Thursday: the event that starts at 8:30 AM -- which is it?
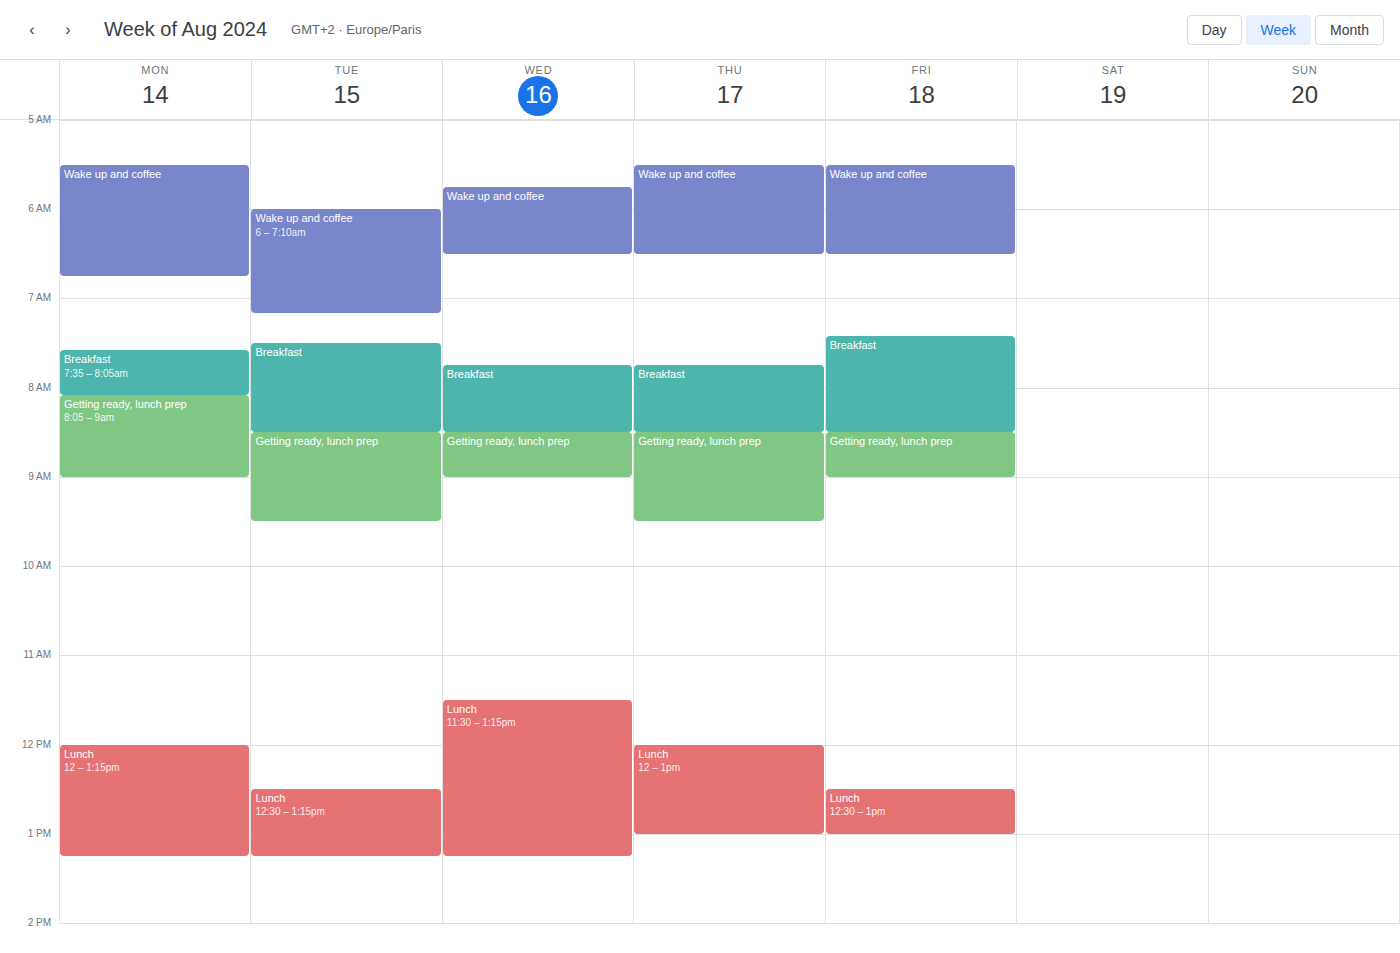
"Getting ready, lunch prep"